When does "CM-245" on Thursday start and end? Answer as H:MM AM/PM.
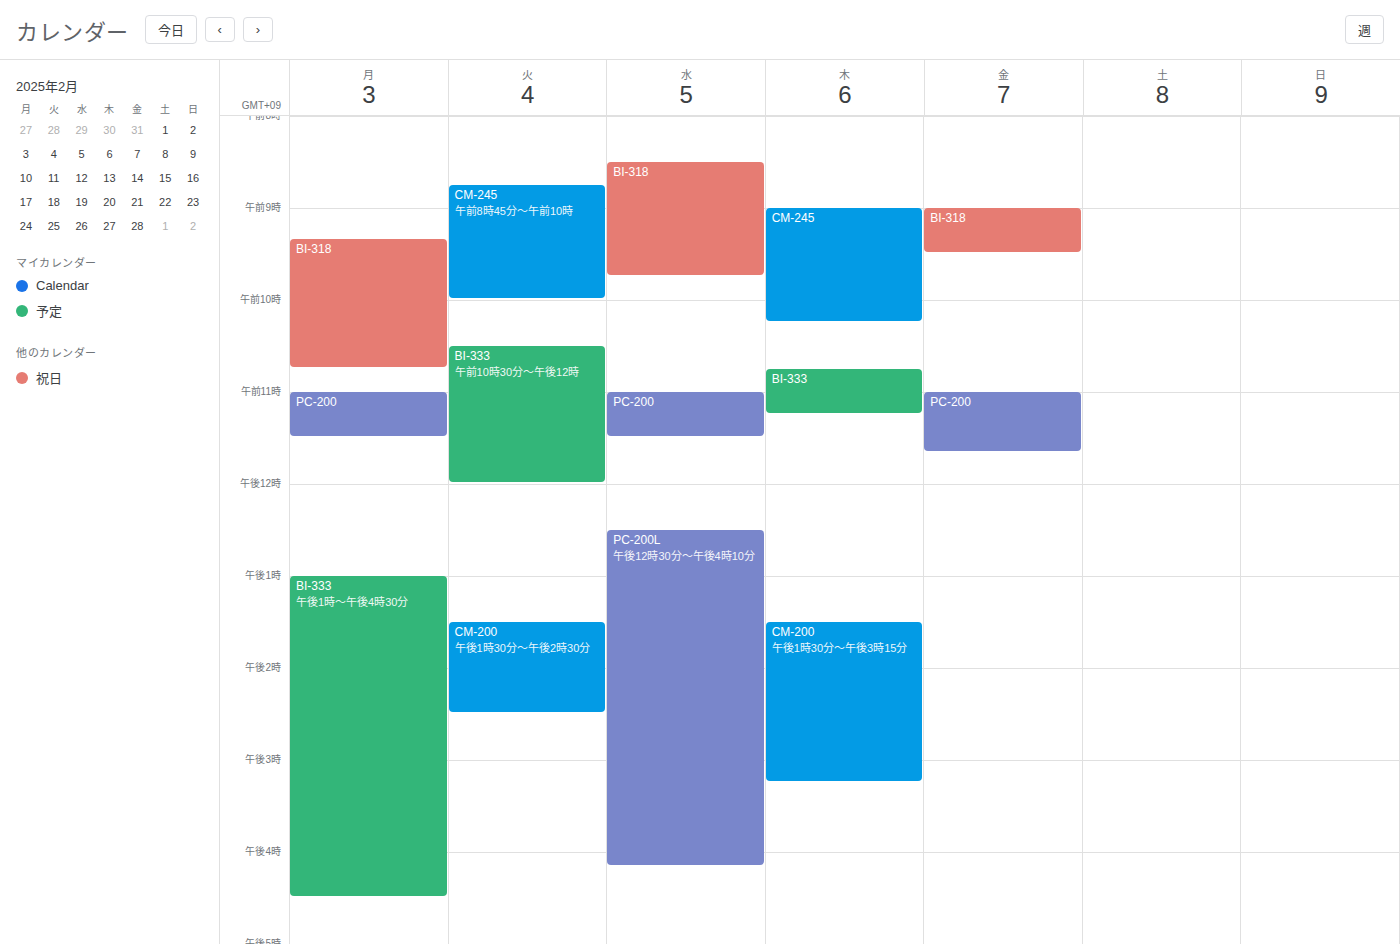
9:00 AM to 10:15 AM